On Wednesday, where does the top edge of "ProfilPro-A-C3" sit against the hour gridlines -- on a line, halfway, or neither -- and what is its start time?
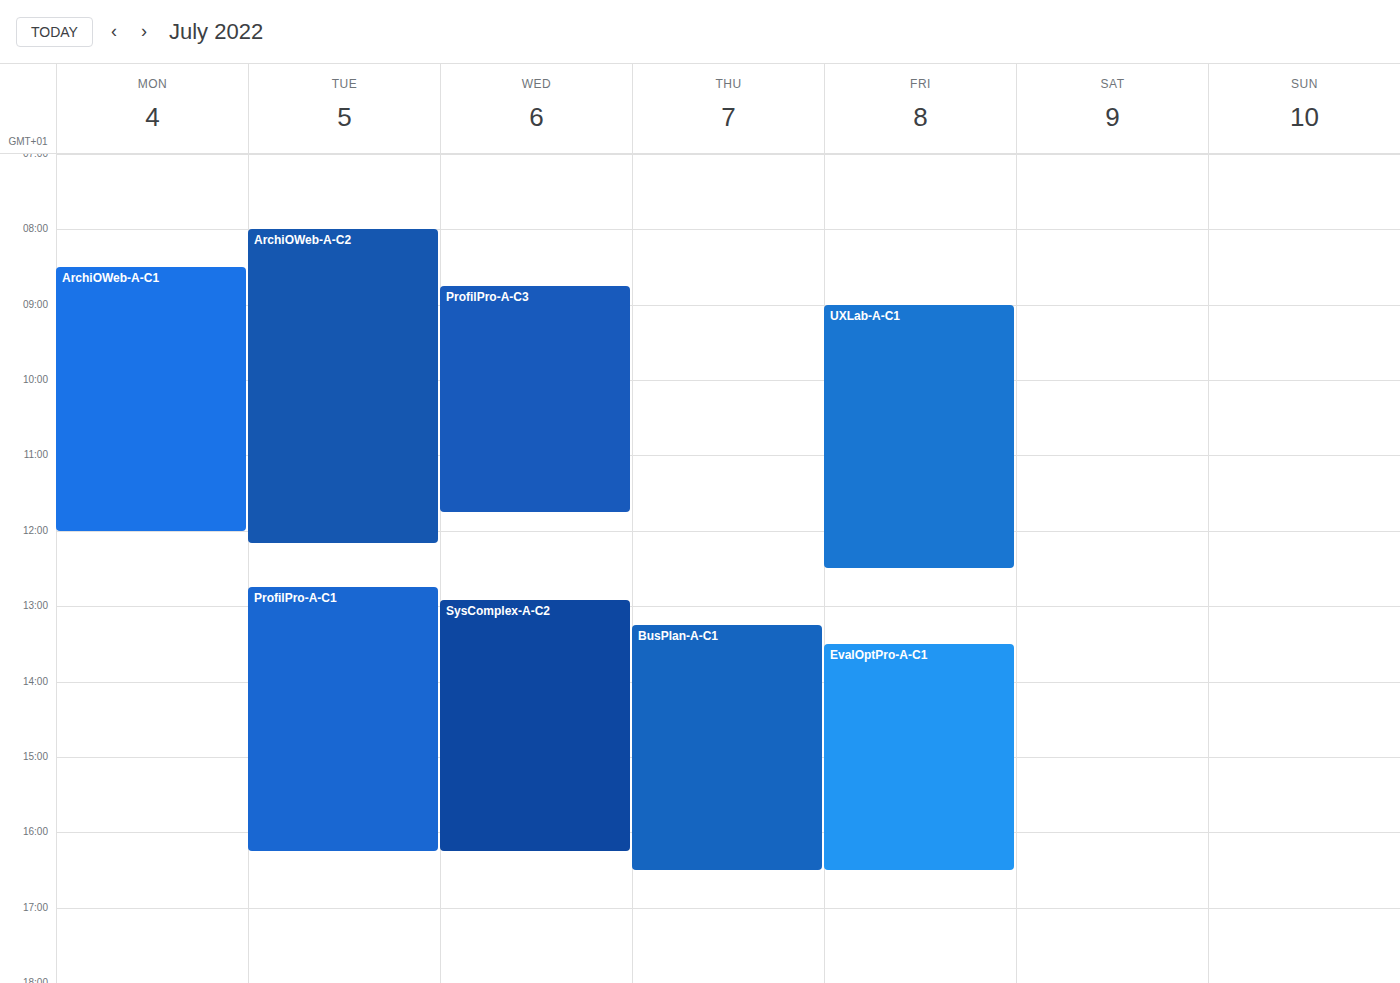
8:45 AM -- neither: three quarters of the way from the 8 AM line to the 9 AM line.